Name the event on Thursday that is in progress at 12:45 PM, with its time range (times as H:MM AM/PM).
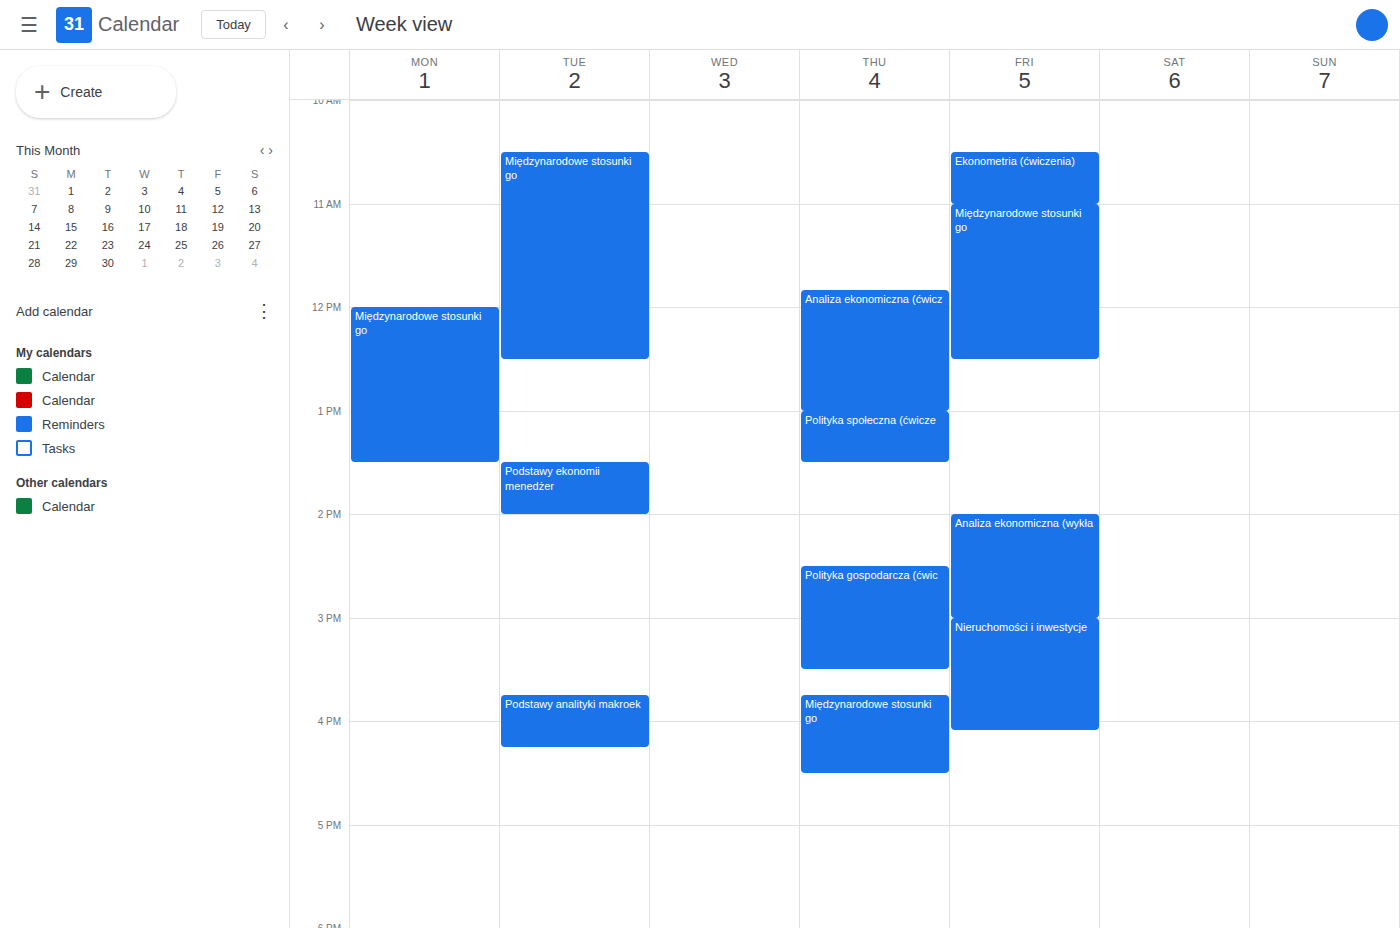
"Analiza ekonomiczna (ćwicz", 11:50 AM to 1:00 PM